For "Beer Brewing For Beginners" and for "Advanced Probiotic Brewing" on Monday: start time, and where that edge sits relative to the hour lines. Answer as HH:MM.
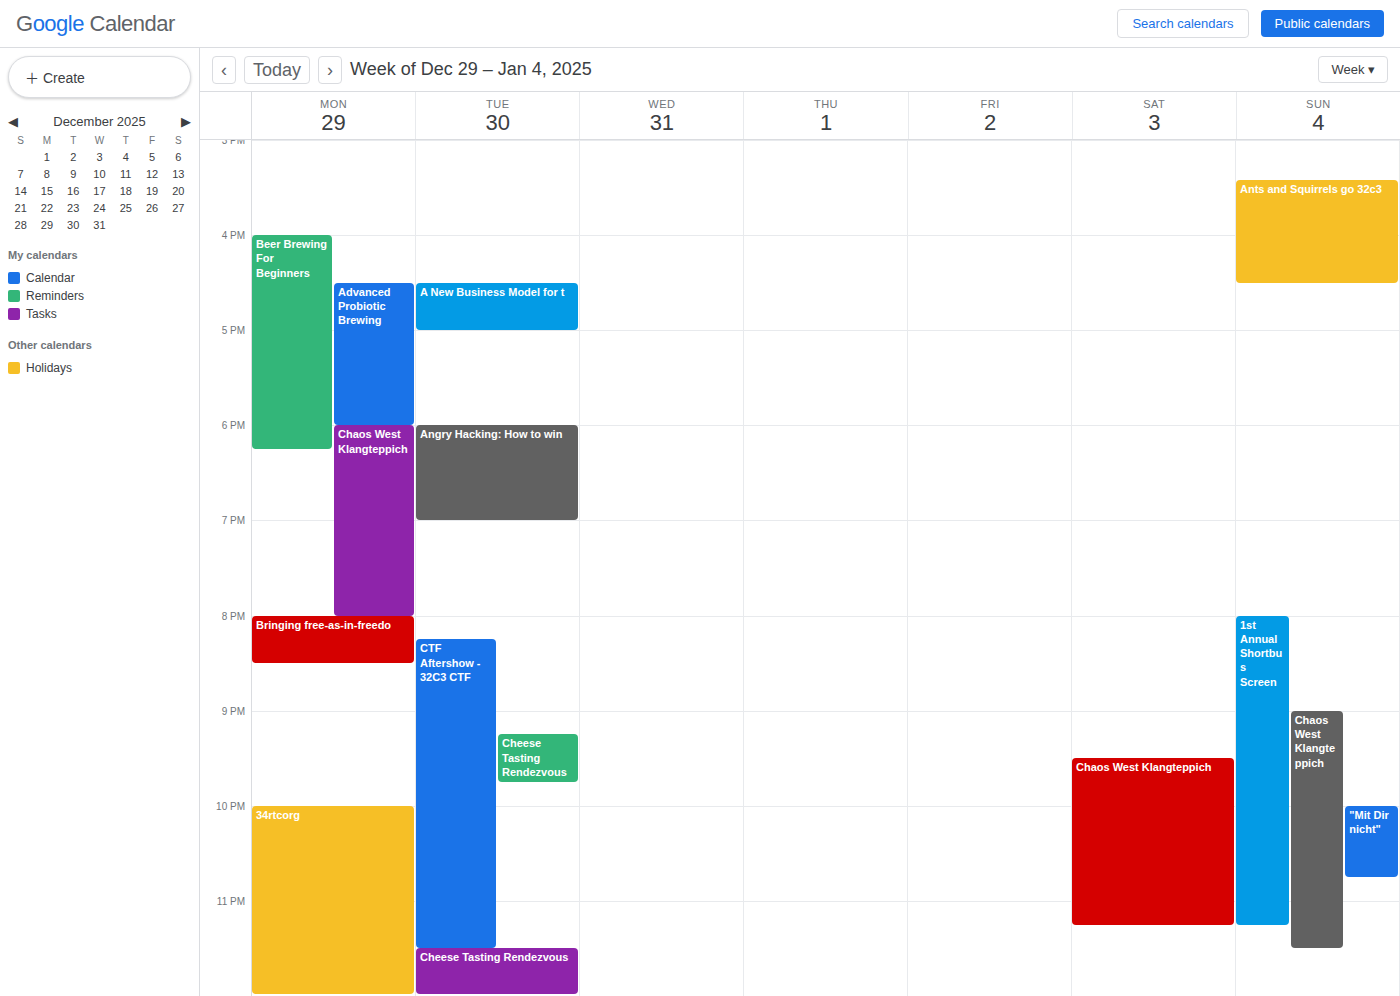
"Beer Brewing For Beginners": 16:00, exactly on the 16:00 line. "Advanced Probiotic Brewing": 16:30, halfway between the 16:00 and 17:00 lines.